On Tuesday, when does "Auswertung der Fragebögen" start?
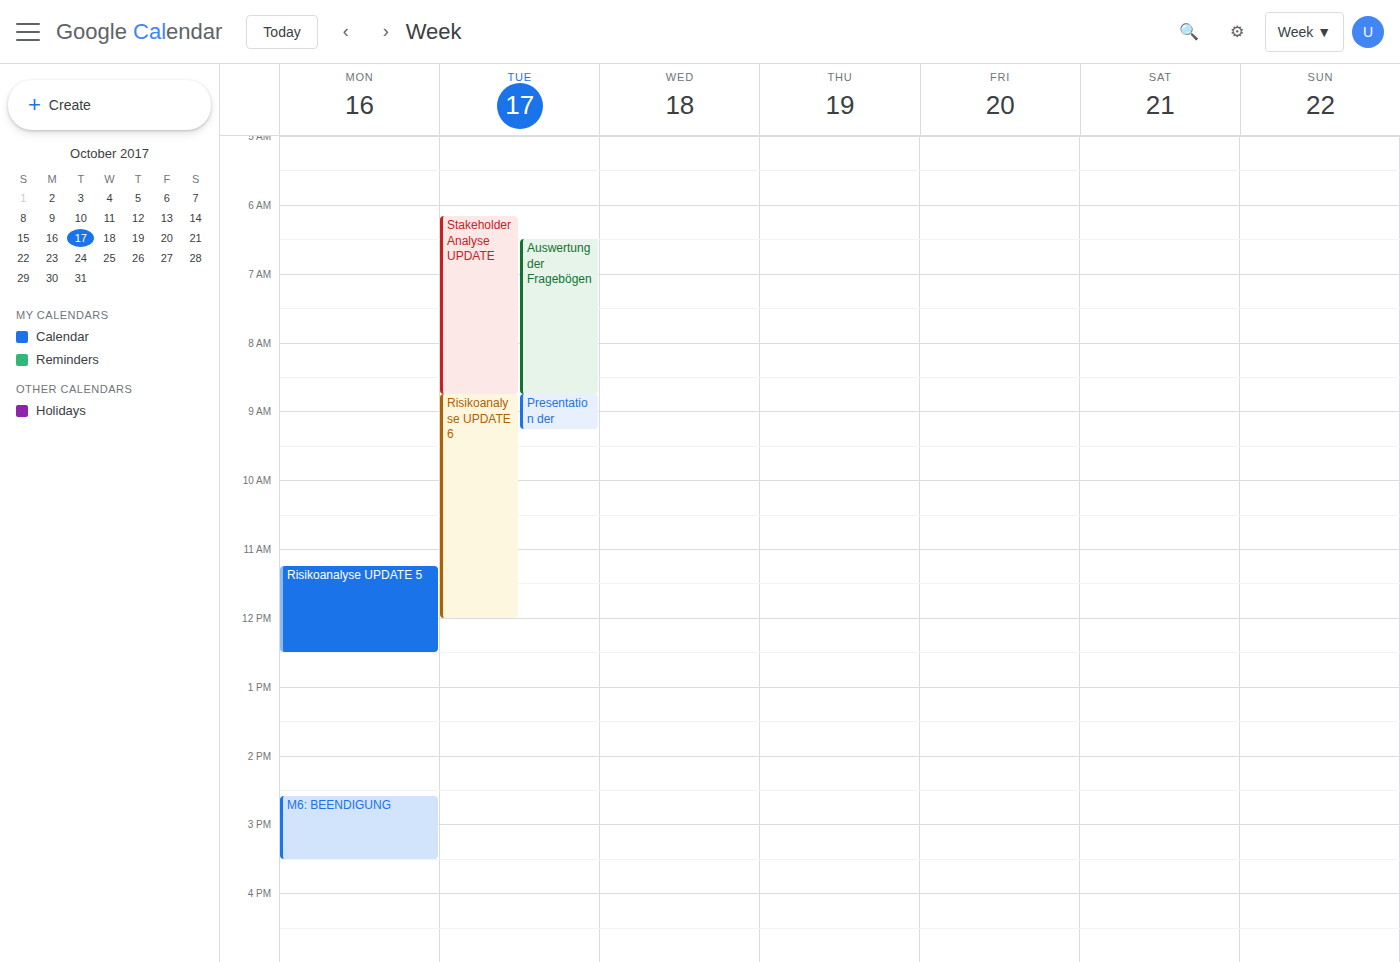
6:30 AM